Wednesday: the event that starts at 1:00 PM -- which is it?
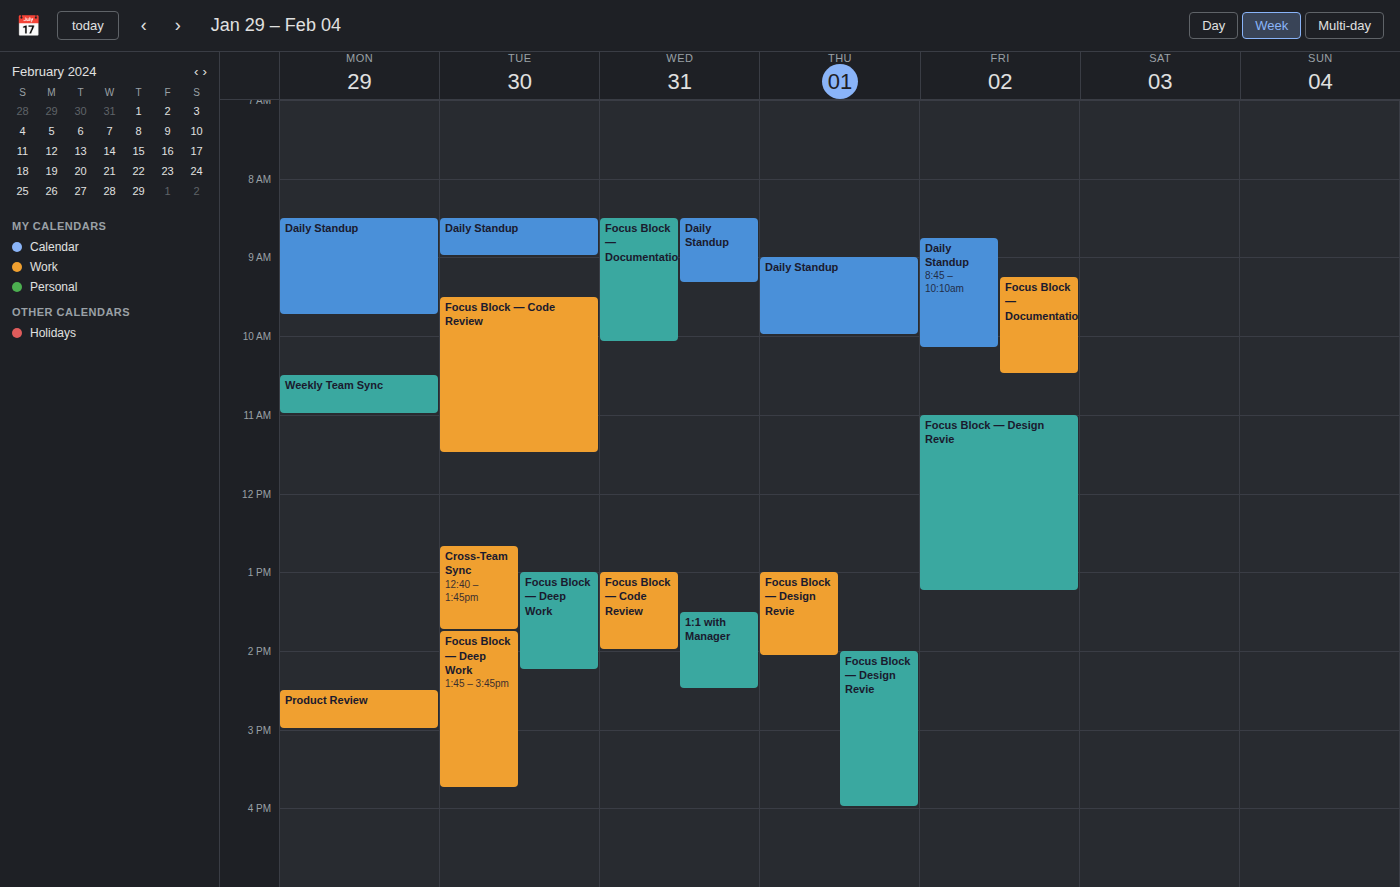
"Focus Block — Code Review"